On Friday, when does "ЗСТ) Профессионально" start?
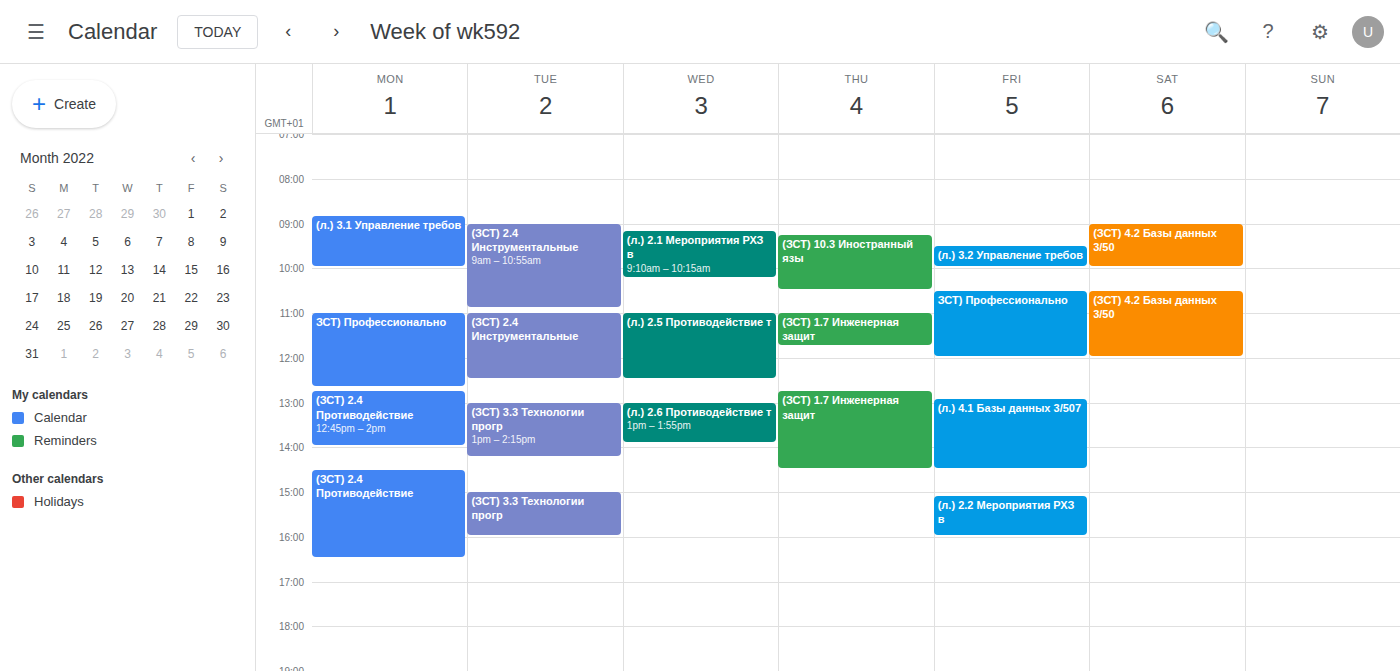
10:30 AM